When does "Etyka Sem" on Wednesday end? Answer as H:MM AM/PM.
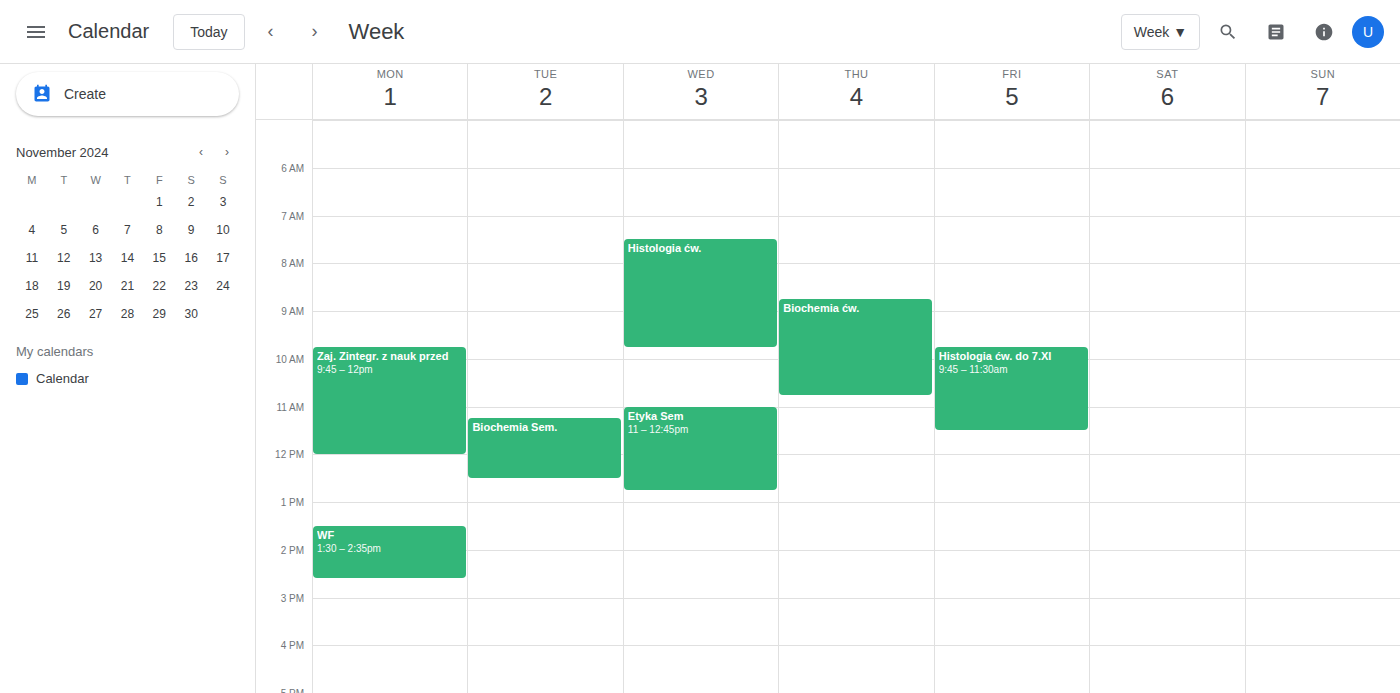
12:45 PM